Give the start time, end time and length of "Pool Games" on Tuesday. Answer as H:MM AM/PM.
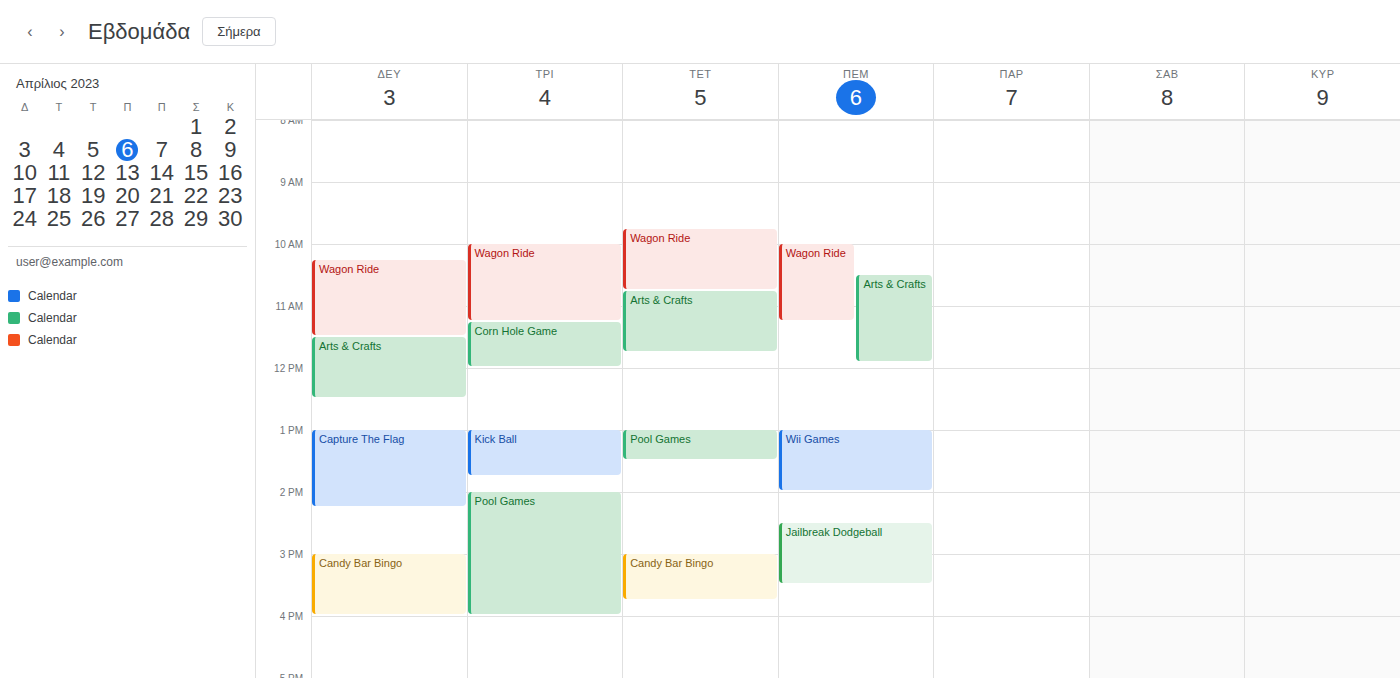
2:00 PM to 4:00 PM, 2 hours